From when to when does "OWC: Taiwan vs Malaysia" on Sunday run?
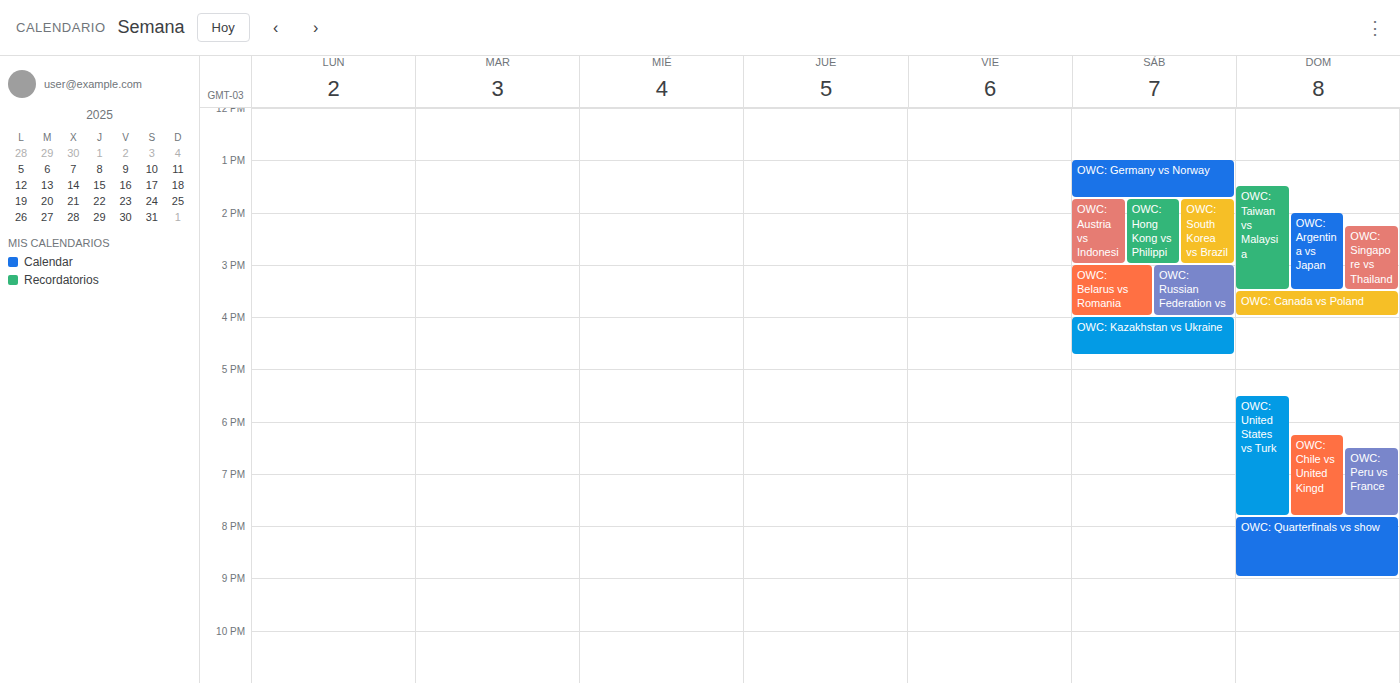
1:30 PM to 3:30 PM